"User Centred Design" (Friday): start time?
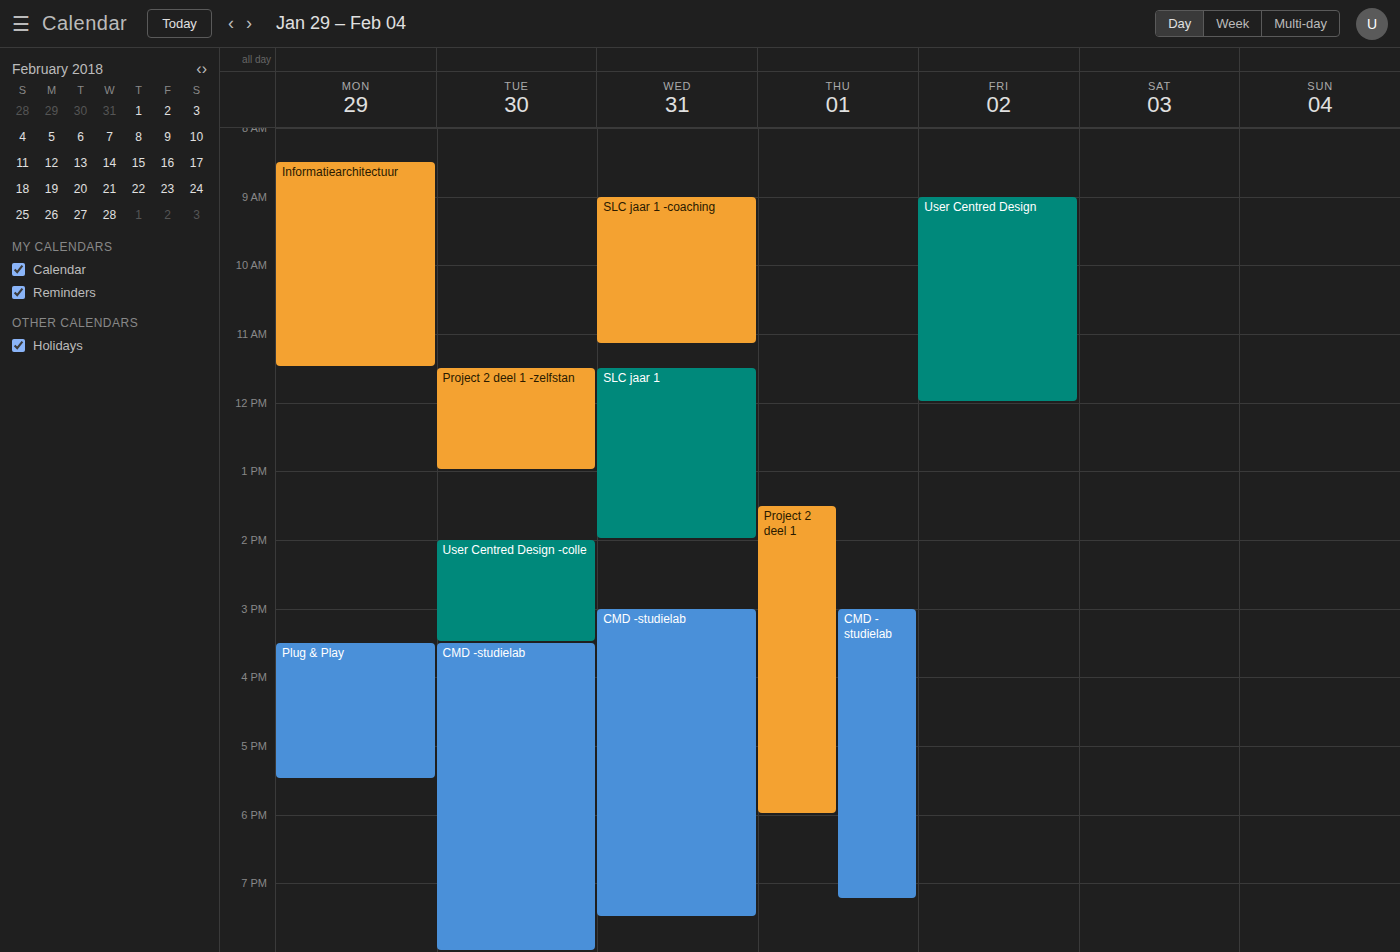
9:00 AM